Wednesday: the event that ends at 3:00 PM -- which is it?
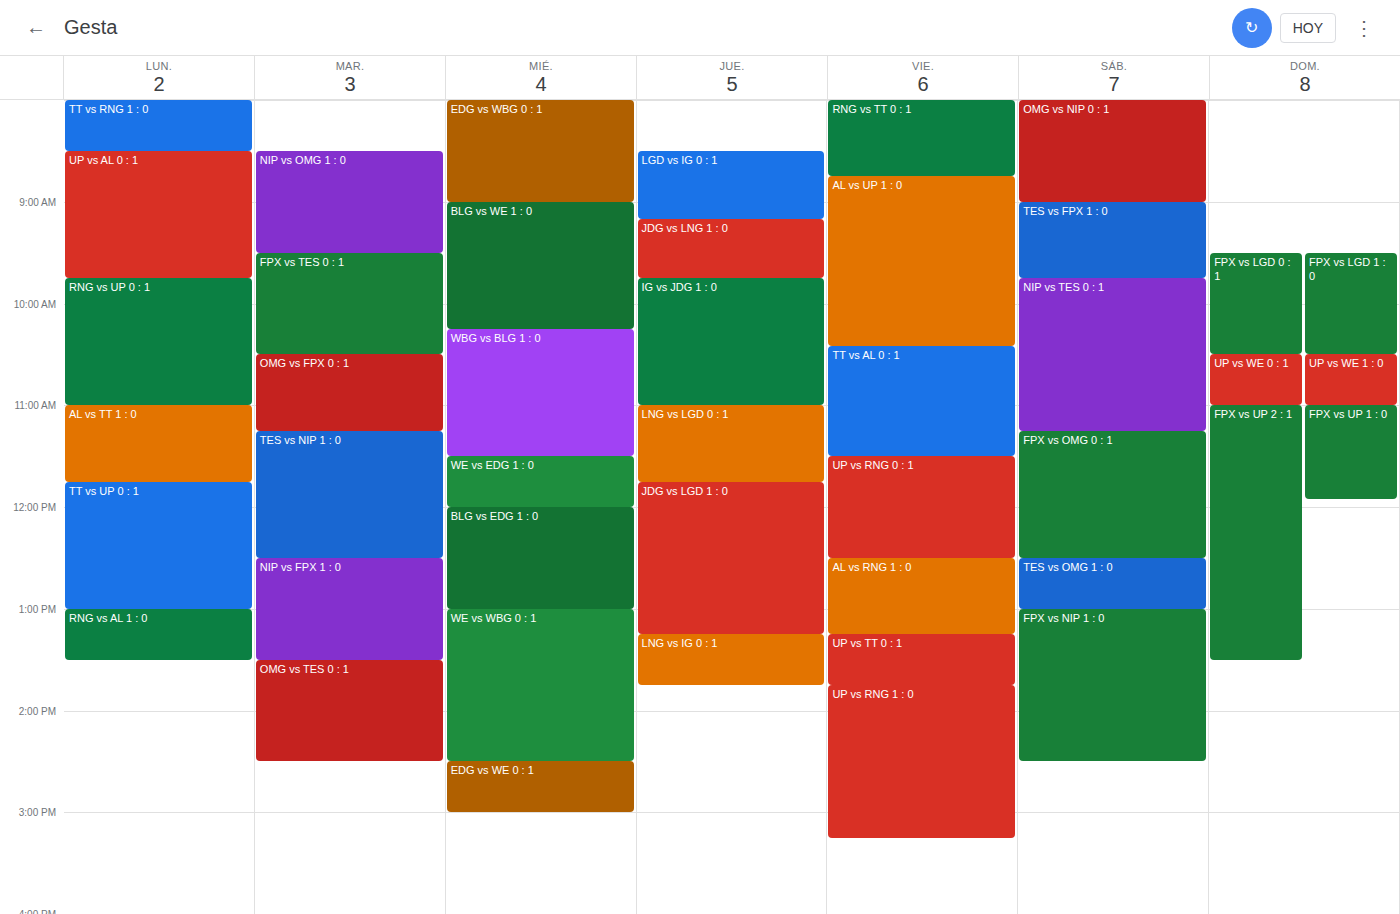
"EDG vs WE 0 : 1"